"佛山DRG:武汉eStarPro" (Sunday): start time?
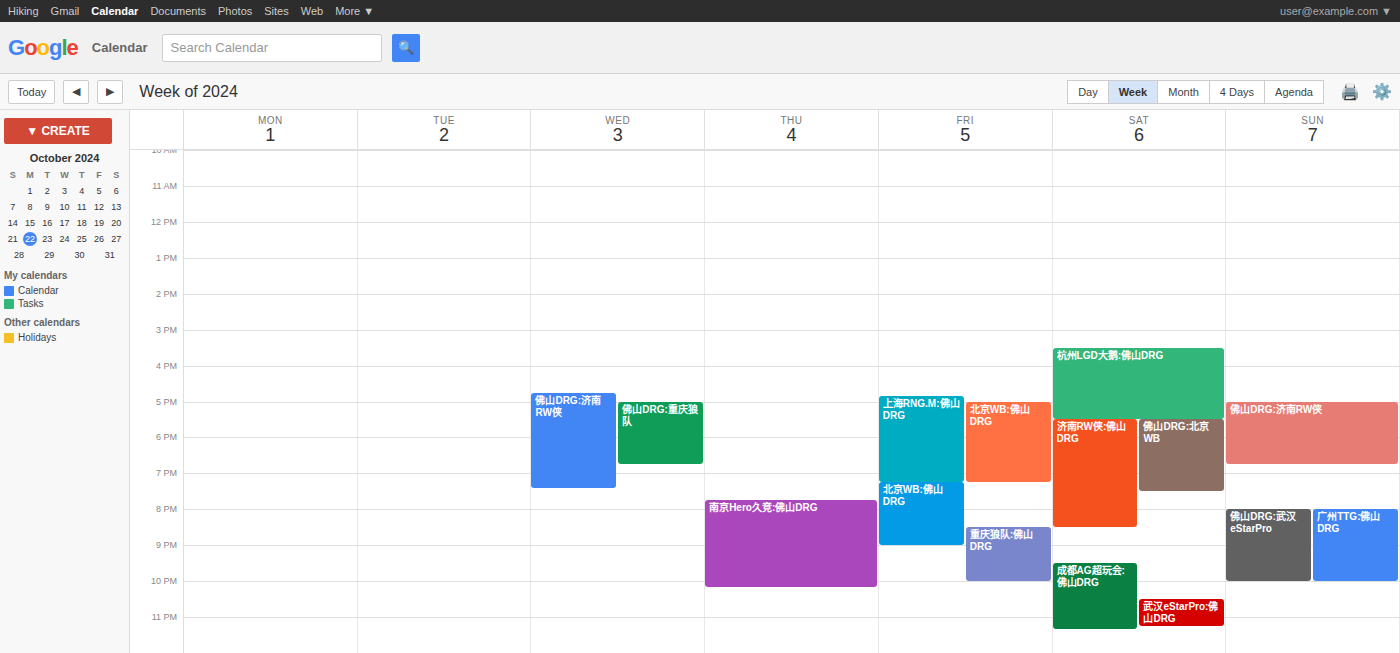
8:00 PM